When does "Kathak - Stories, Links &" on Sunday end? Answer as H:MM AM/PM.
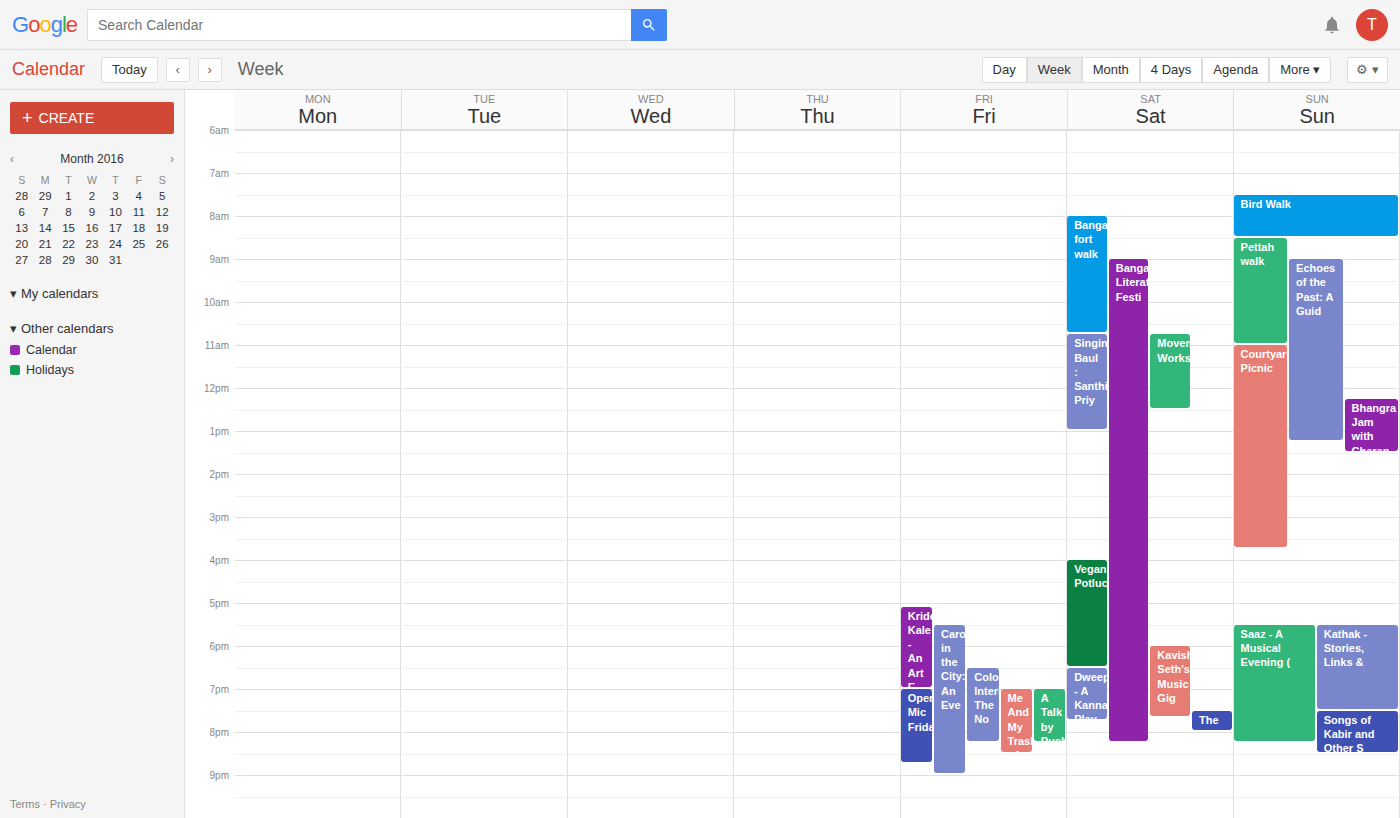
7:30 PM